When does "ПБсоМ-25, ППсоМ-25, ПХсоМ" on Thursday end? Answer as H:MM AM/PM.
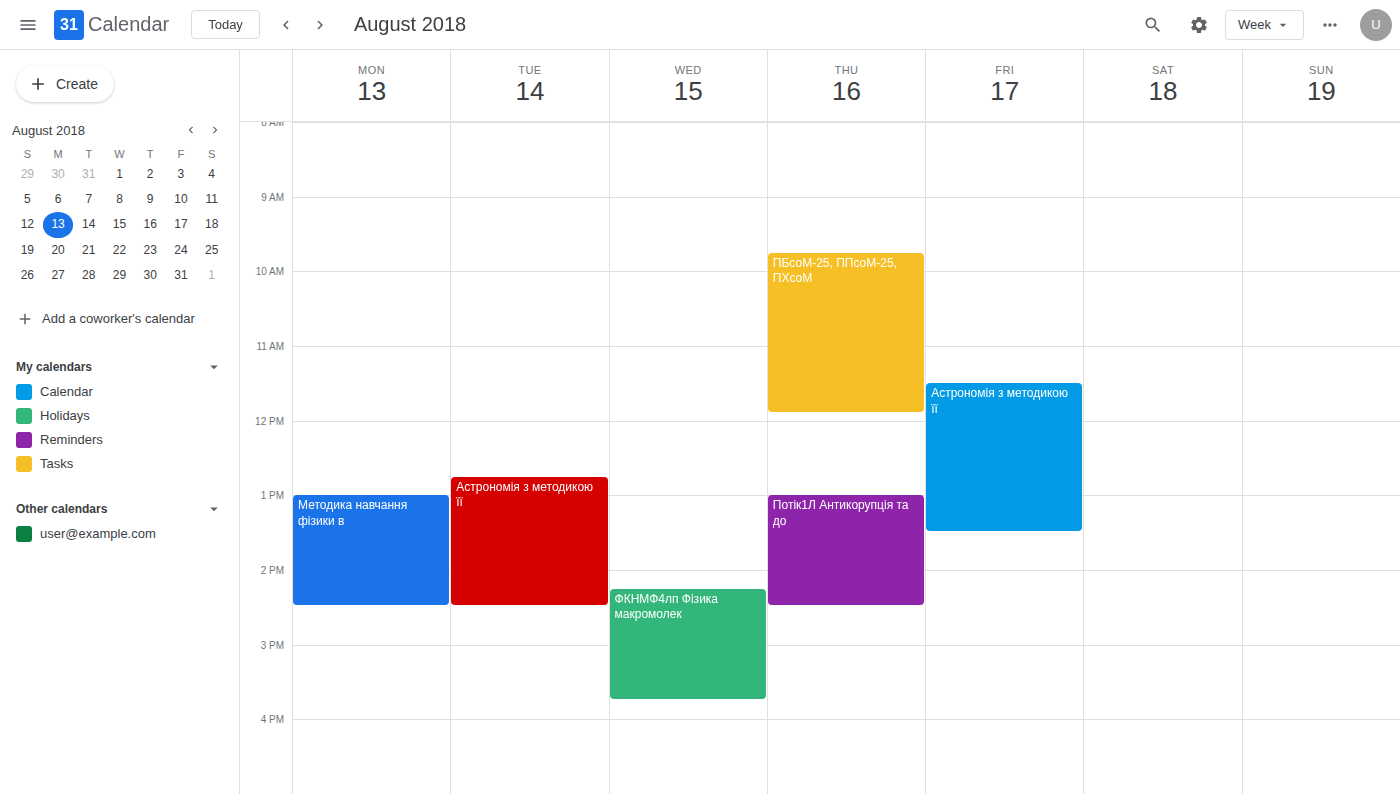
11:55 AM